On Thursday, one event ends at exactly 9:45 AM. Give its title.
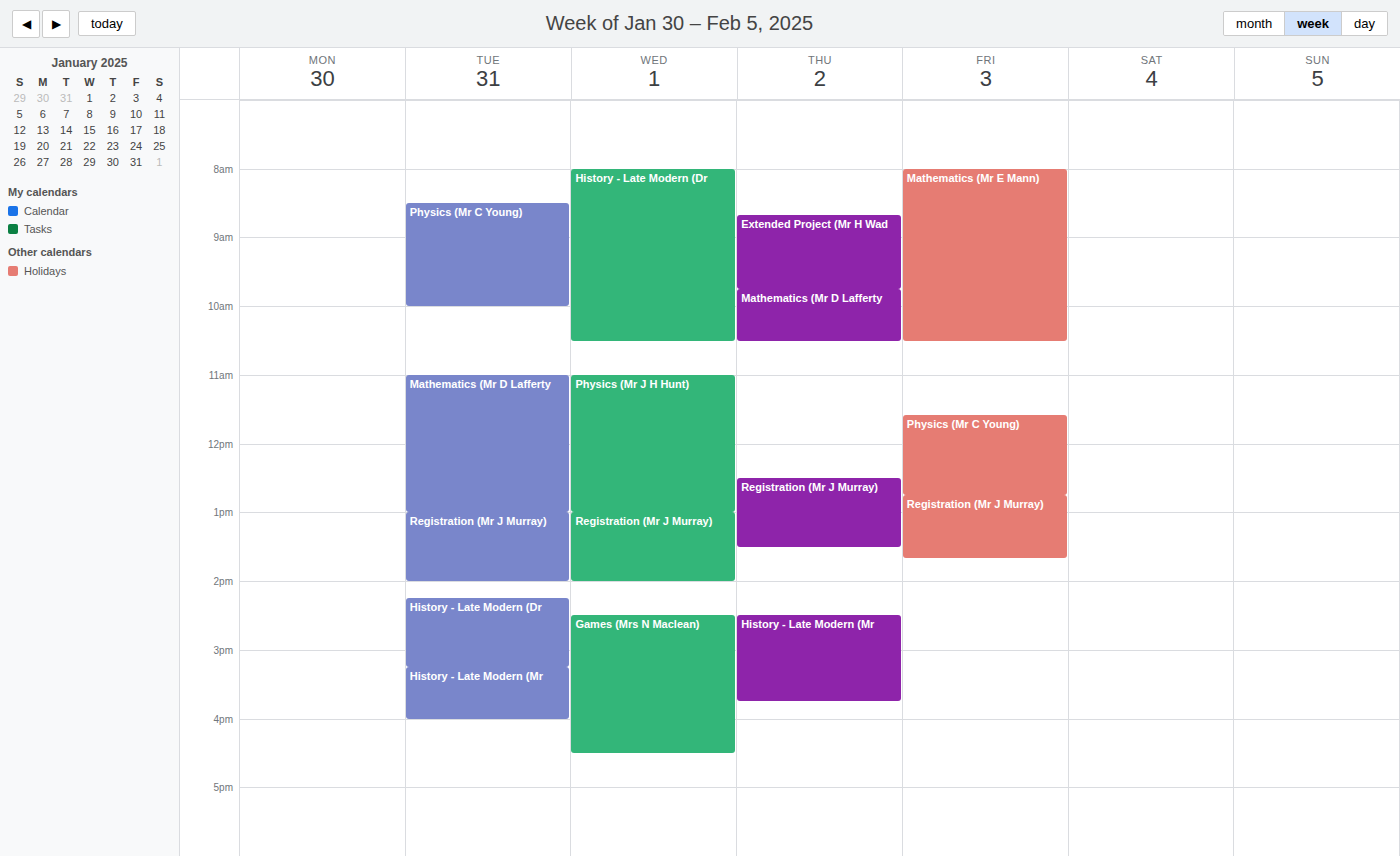
"Extended Project (Mr H Wad"